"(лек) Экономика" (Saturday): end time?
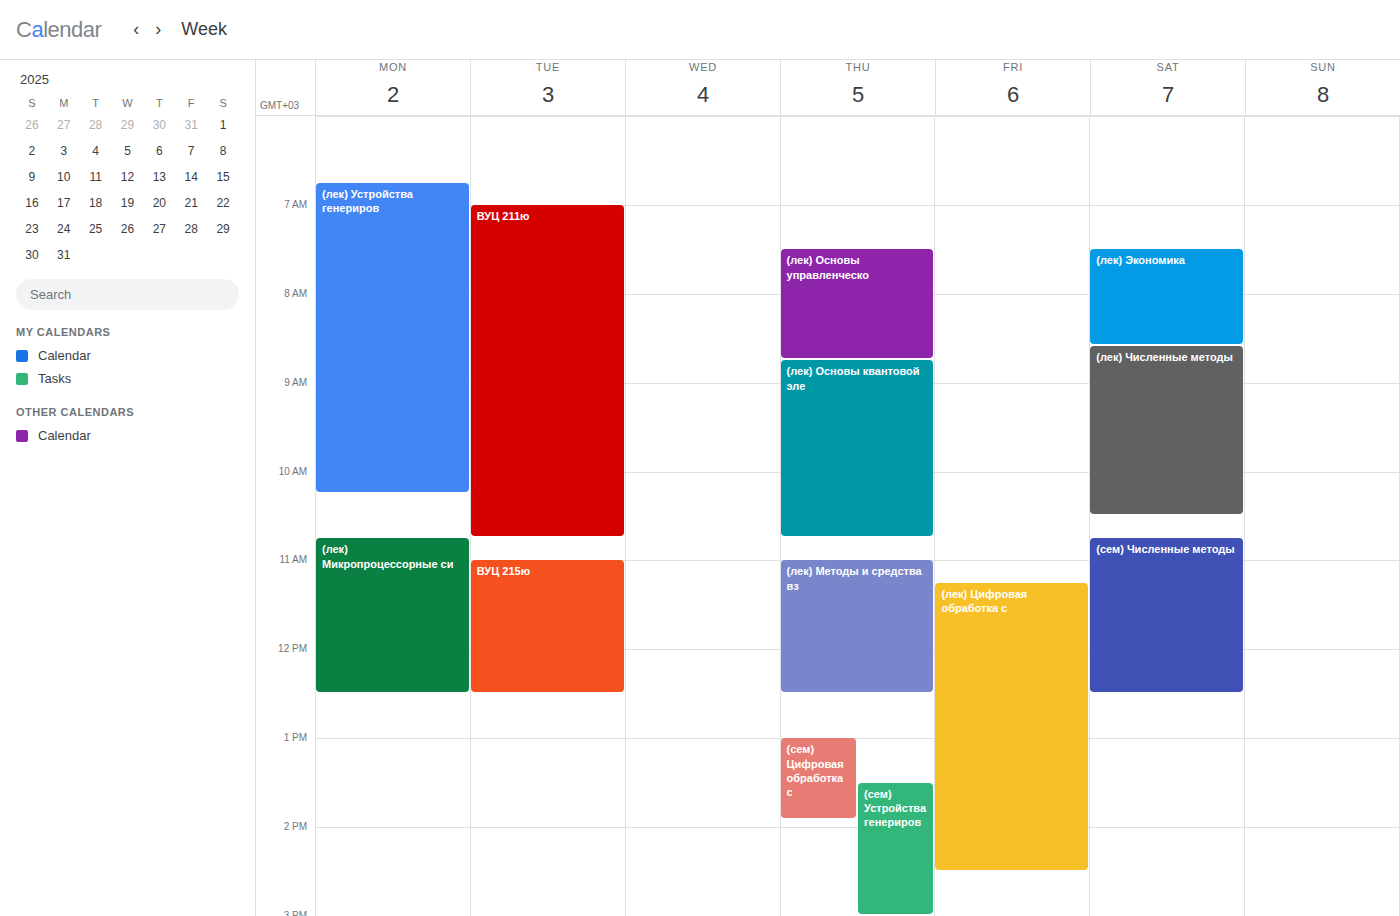
08:35